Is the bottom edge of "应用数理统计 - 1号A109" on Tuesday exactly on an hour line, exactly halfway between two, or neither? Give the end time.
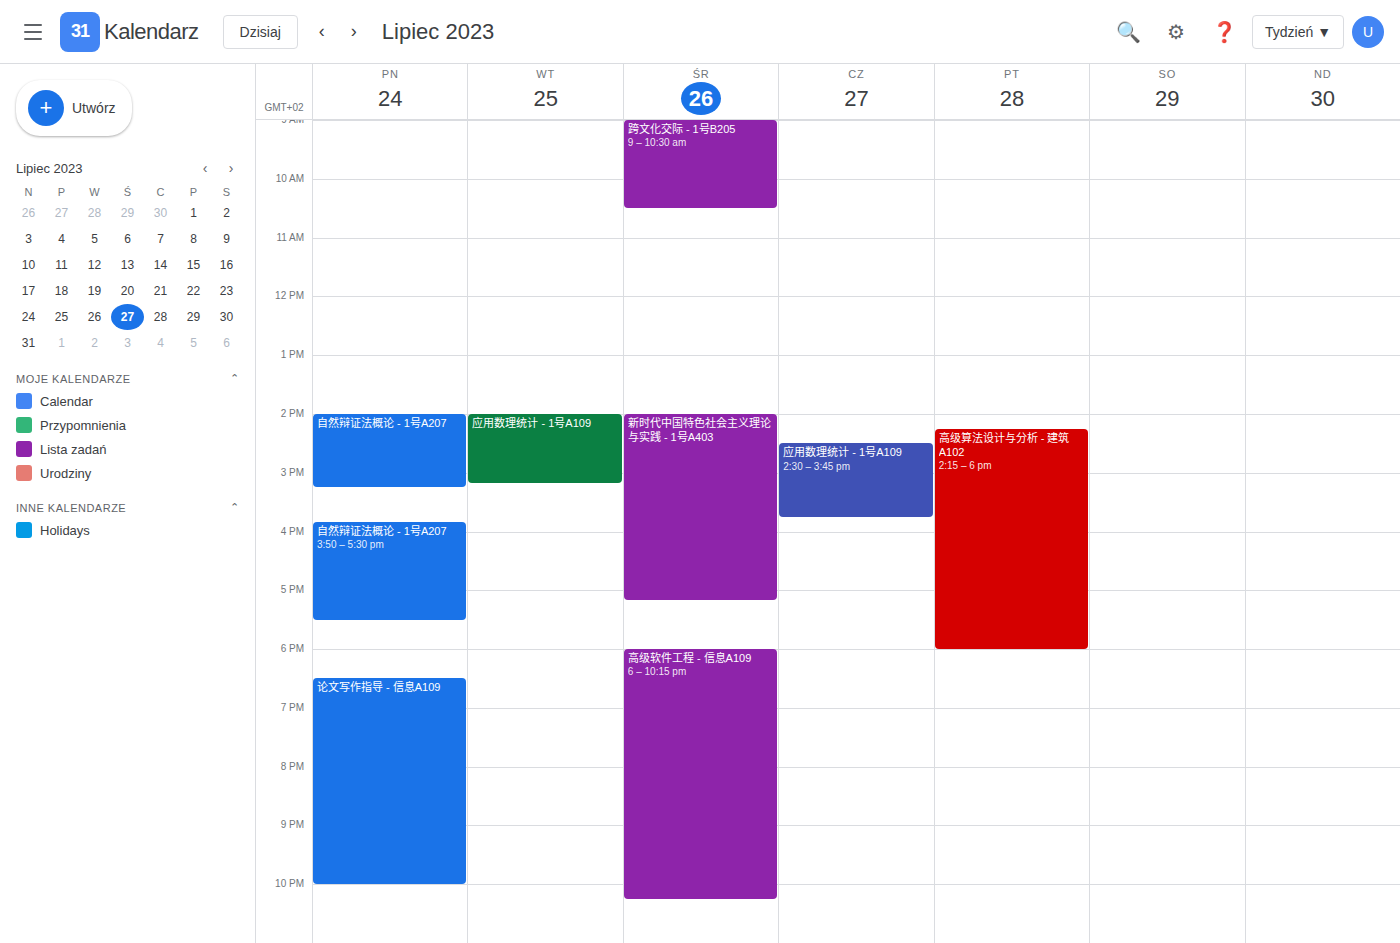
3:10 PM -- neither: 10 minutes below the 3 PM line and 50 minutes above the 4 PM line.